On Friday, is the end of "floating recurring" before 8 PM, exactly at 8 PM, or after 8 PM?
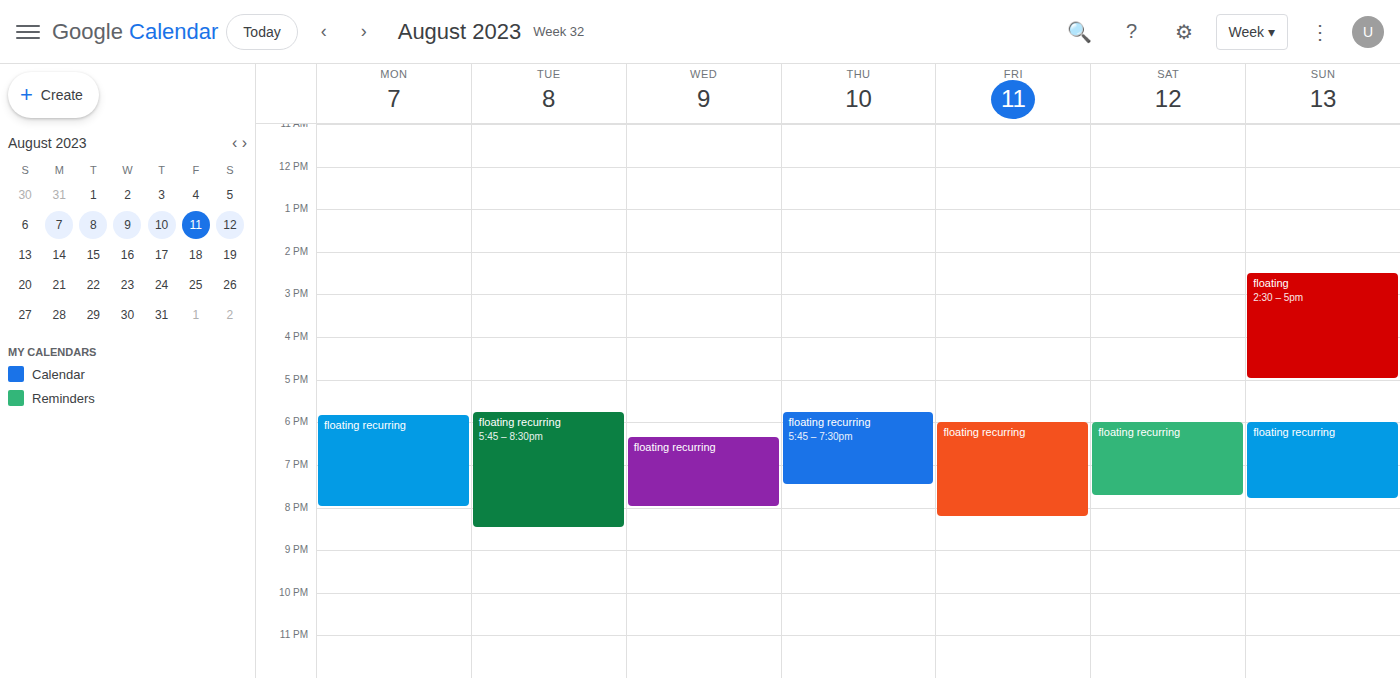
8:15 PM -- after 8 PM, 15 minutes below the 8 PM line.